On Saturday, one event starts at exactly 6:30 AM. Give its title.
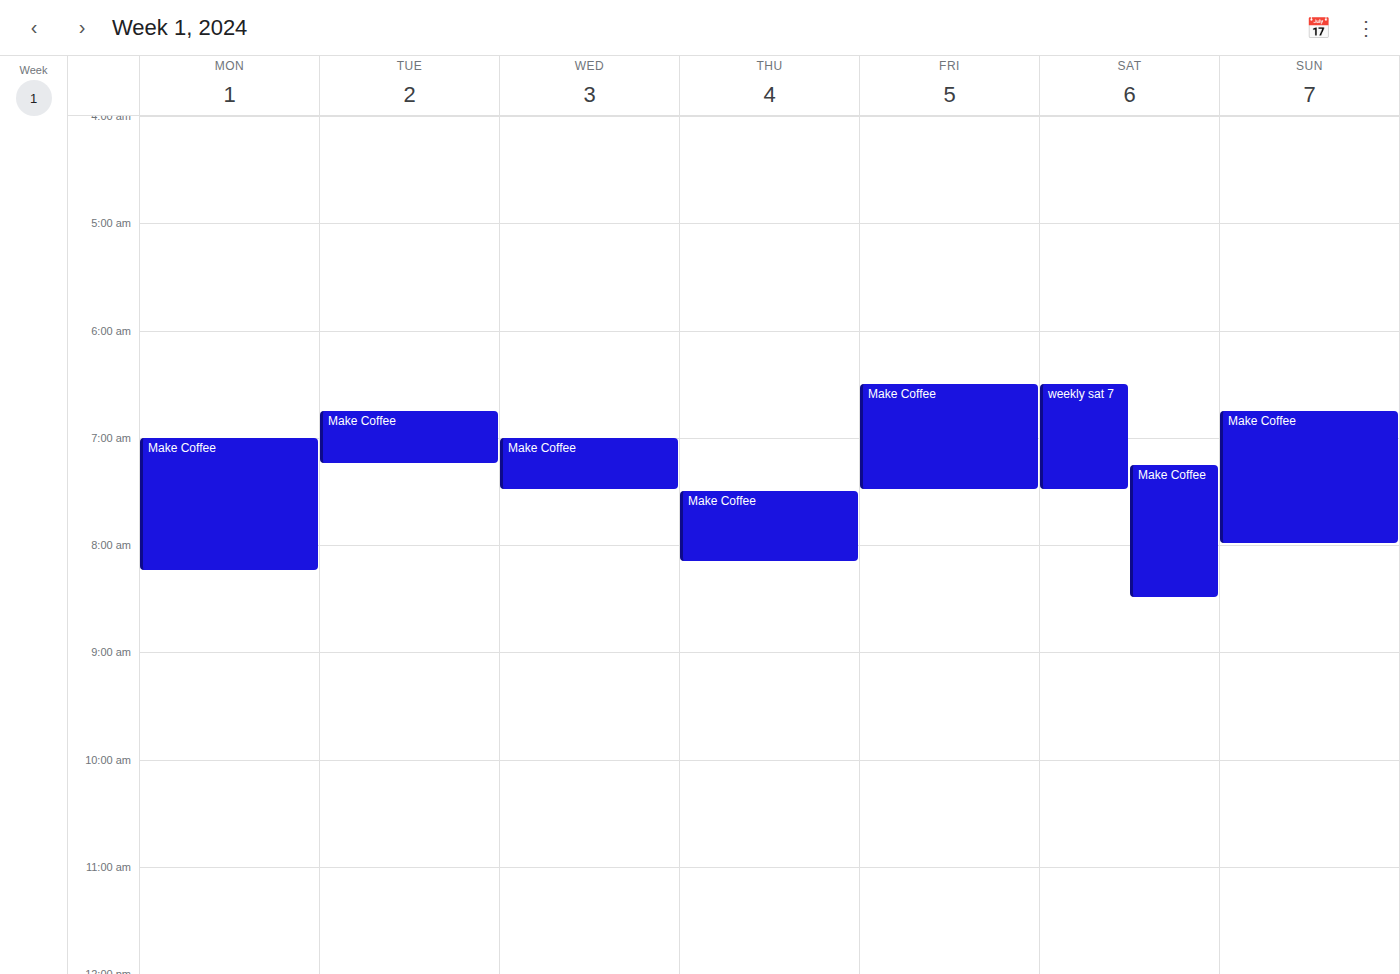
"weekly sat 7"